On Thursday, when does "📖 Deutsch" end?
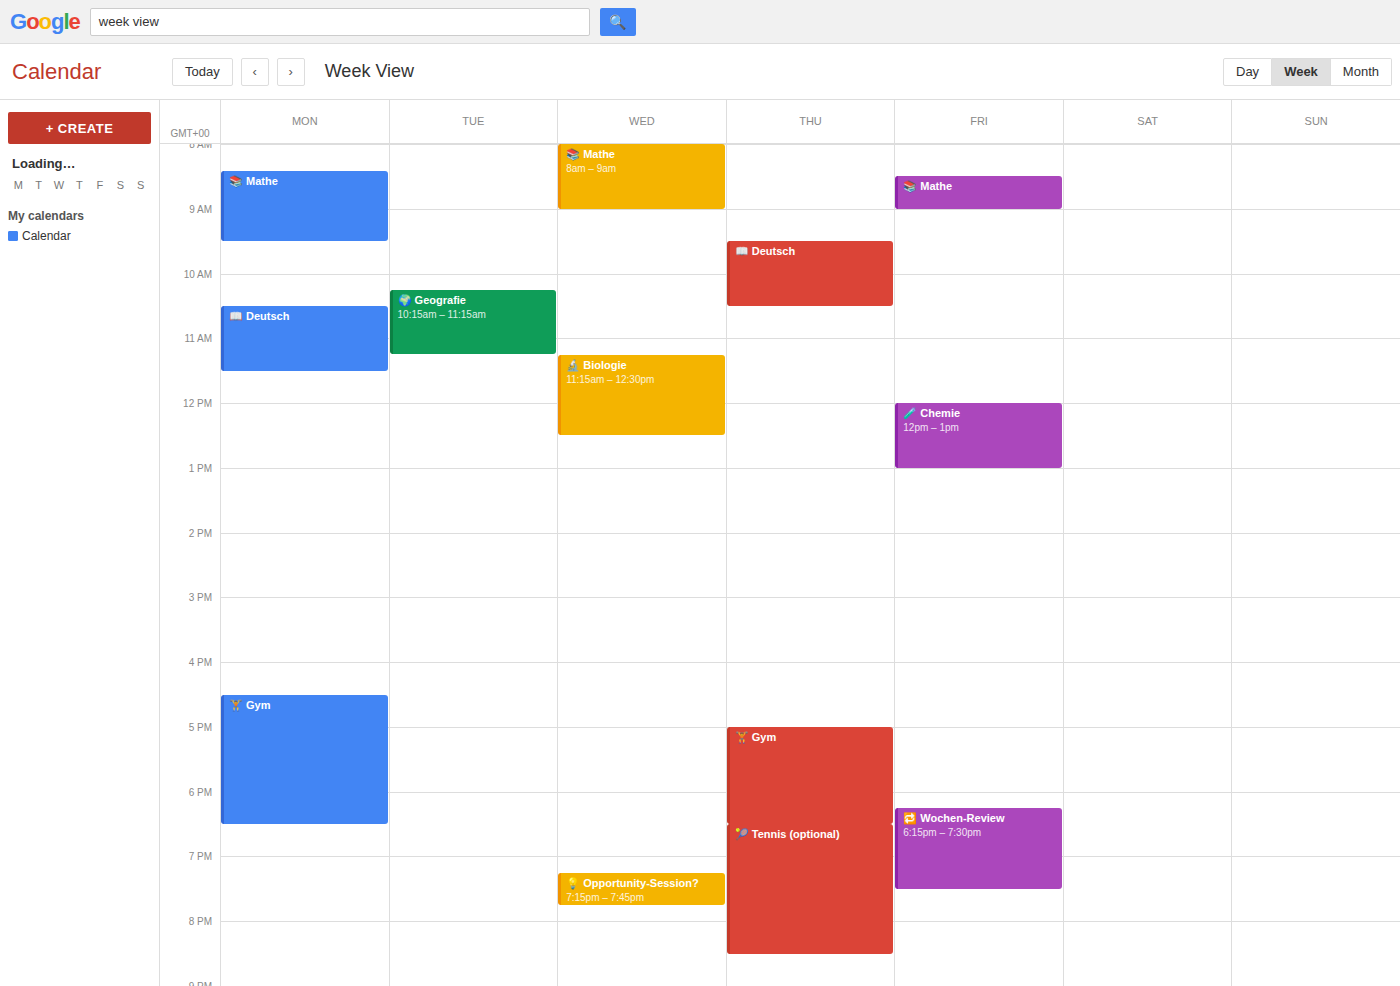
10:30 AM